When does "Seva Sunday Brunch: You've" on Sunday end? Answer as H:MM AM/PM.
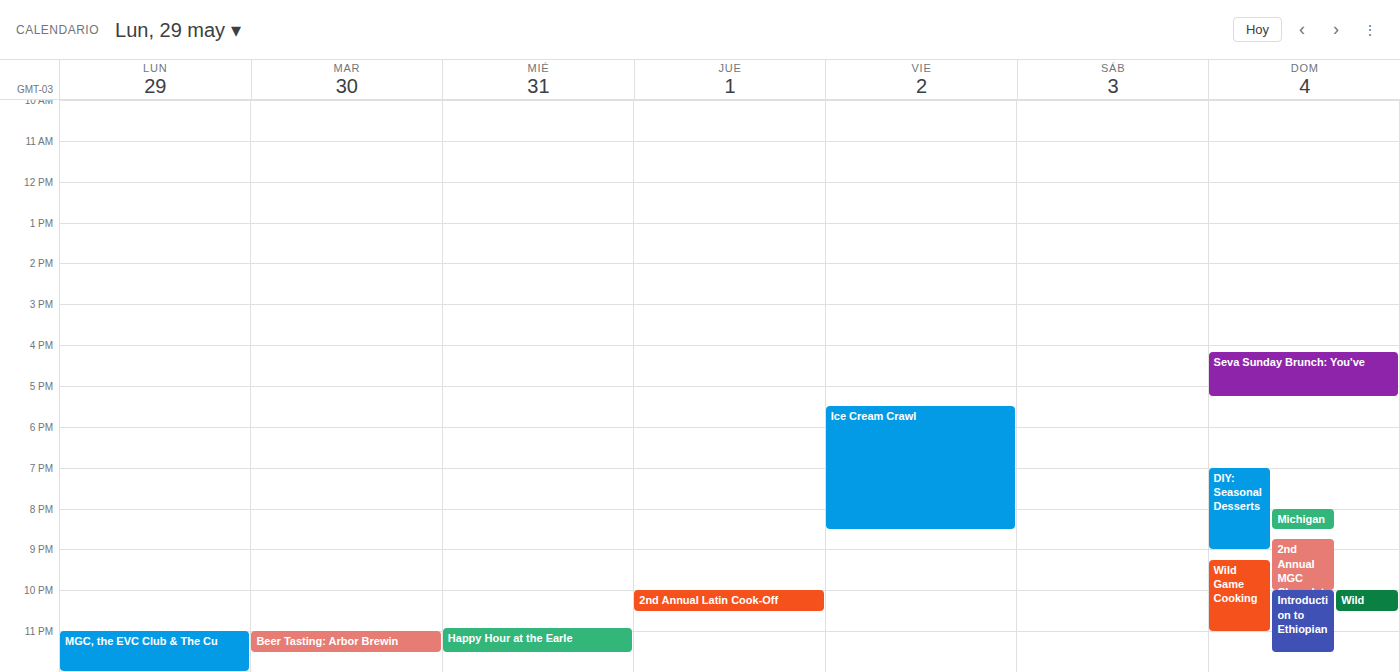
5:15 PM